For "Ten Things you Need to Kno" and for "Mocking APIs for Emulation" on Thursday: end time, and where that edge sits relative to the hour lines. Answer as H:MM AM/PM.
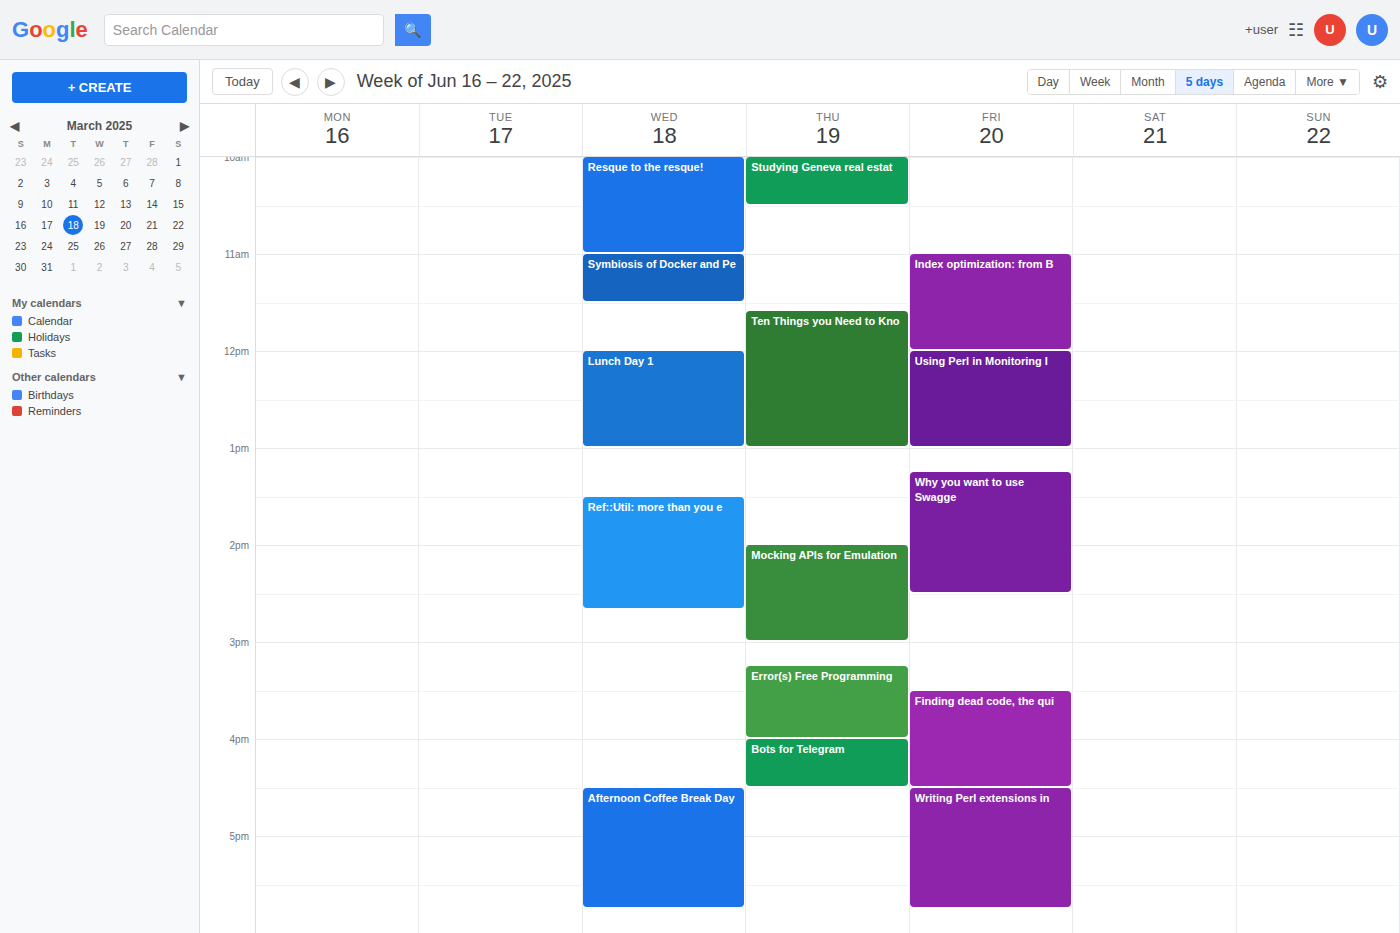
"Ten Things you Need to Kno": 1:00 PM, exactly on the 1 PM line. "Mocking APIs for Emulation": 3:00 PM, exactly on the 3 PM line.